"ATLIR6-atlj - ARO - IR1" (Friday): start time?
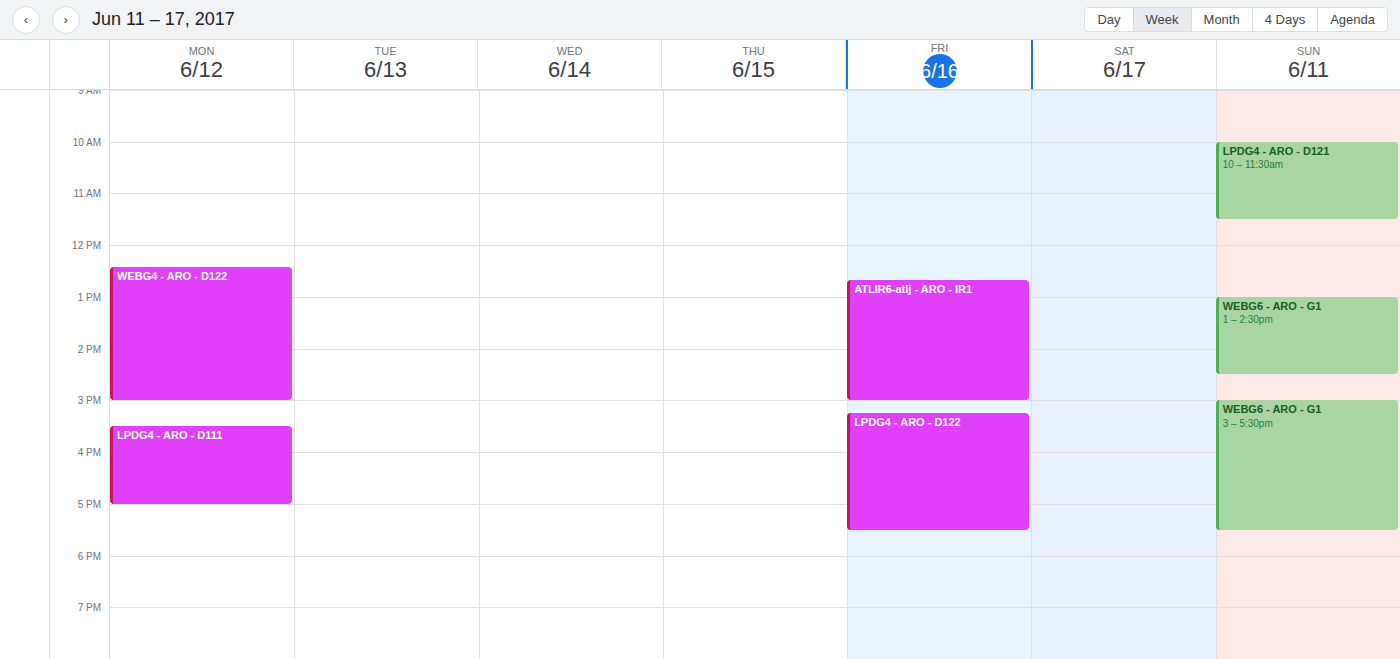
12:40 PM